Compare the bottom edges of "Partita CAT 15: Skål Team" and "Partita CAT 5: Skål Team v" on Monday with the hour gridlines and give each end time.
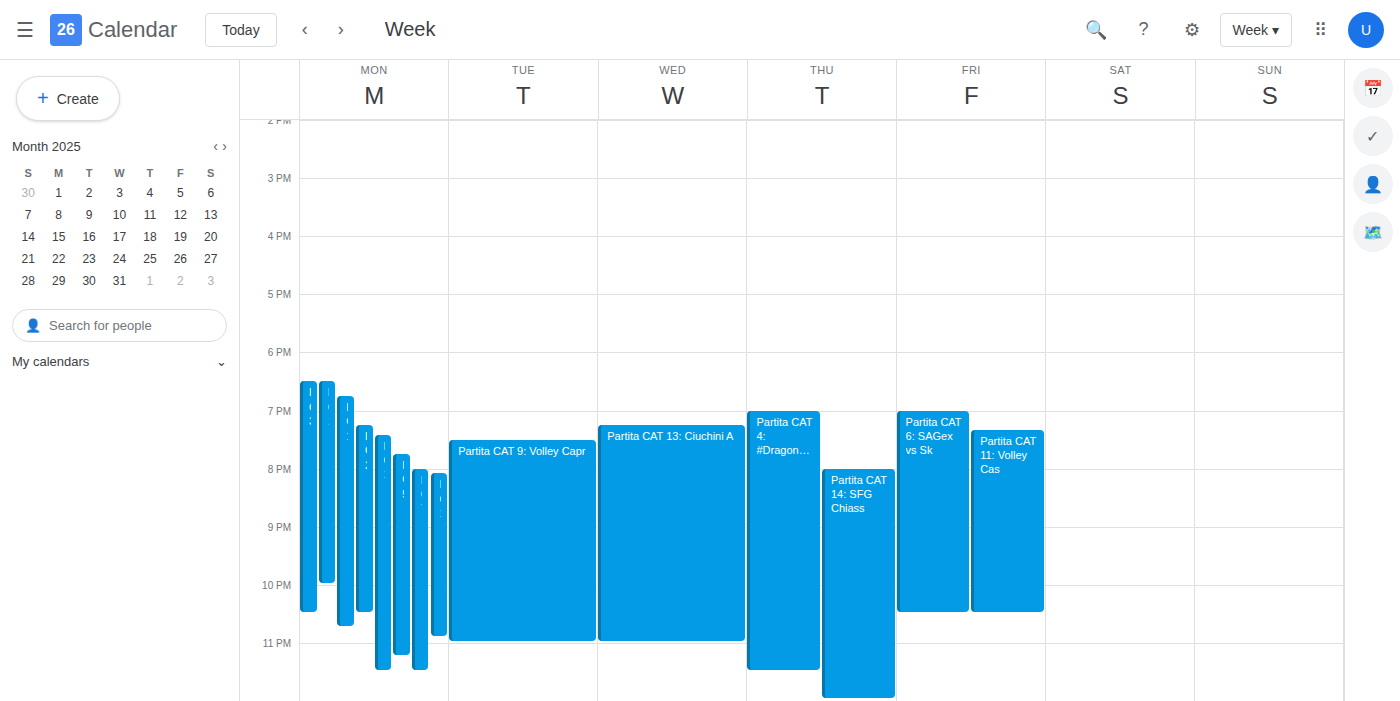
"Partita CAT 15: Skål Team": 10:45 PM, neither: three quarters of the way from the 10 PM line to the 11 PM line. "Partita CAT 5: Skål Team v": 11:15 PM, neither: a quarter of the way from the 11 PM line to the 12 AM line.